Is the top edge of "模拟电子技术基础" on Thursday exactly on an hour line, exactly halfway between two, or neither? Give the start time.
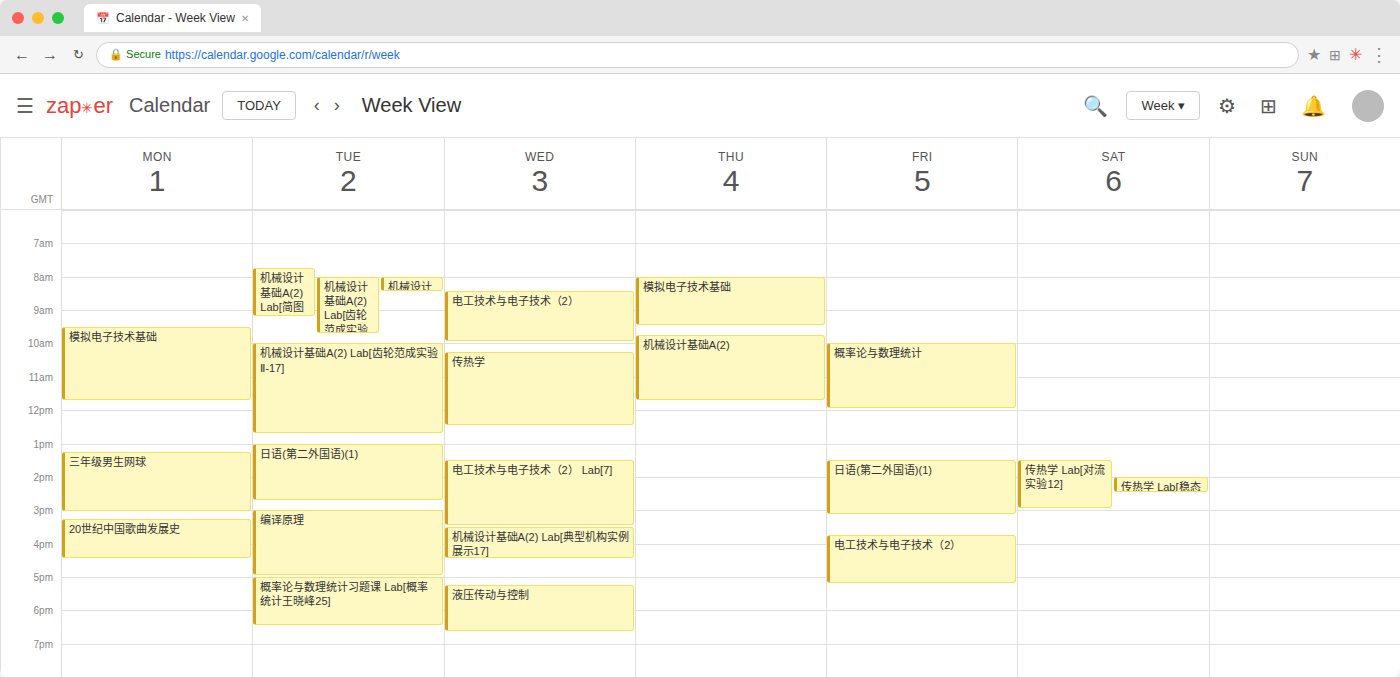
8:00 AM -- exactly on the 8 AM line.